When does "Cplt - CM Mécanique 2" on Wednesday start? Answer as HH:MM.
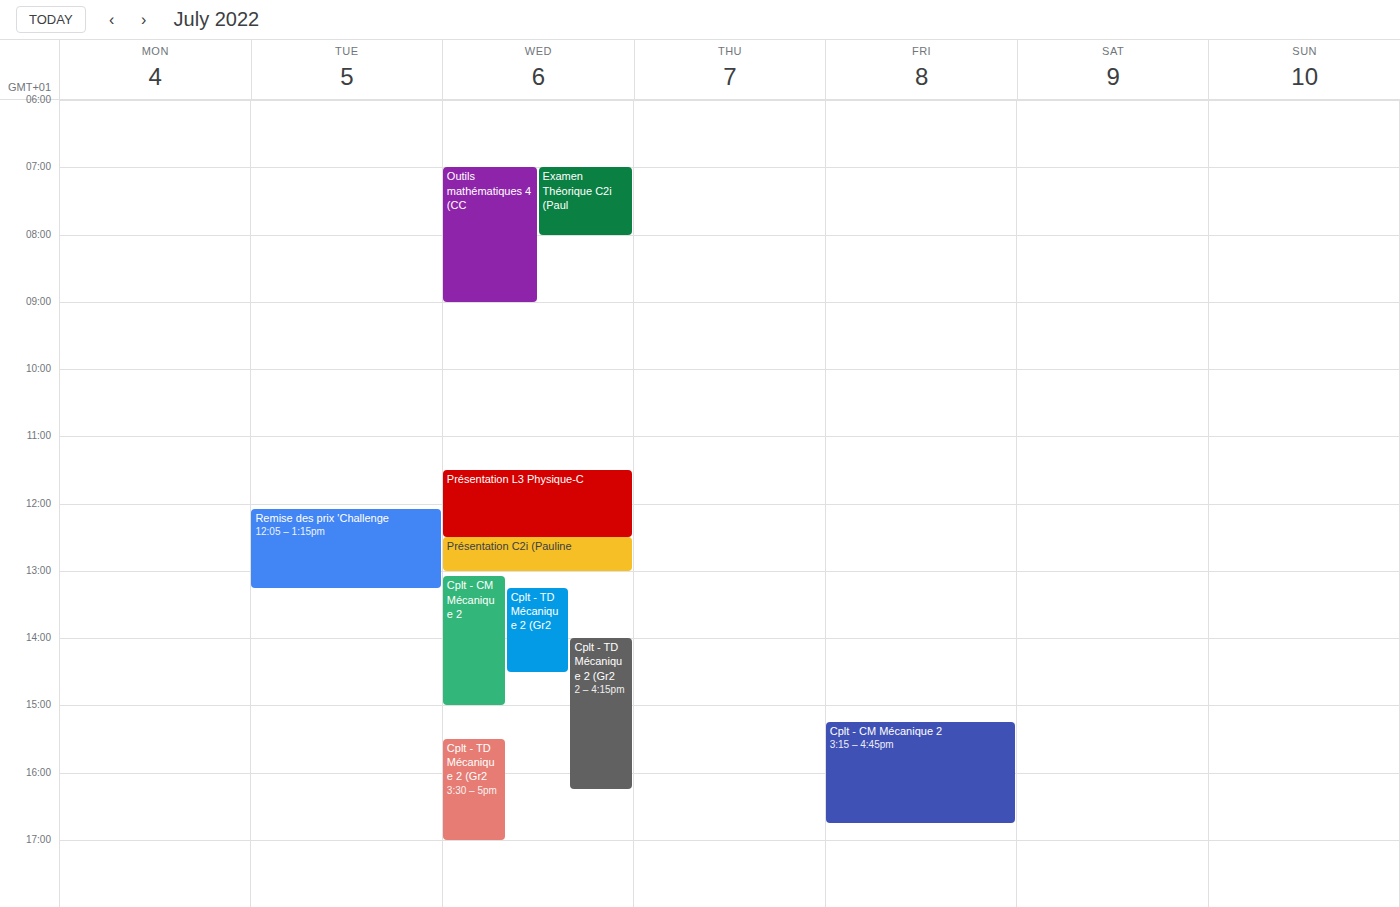
13:05